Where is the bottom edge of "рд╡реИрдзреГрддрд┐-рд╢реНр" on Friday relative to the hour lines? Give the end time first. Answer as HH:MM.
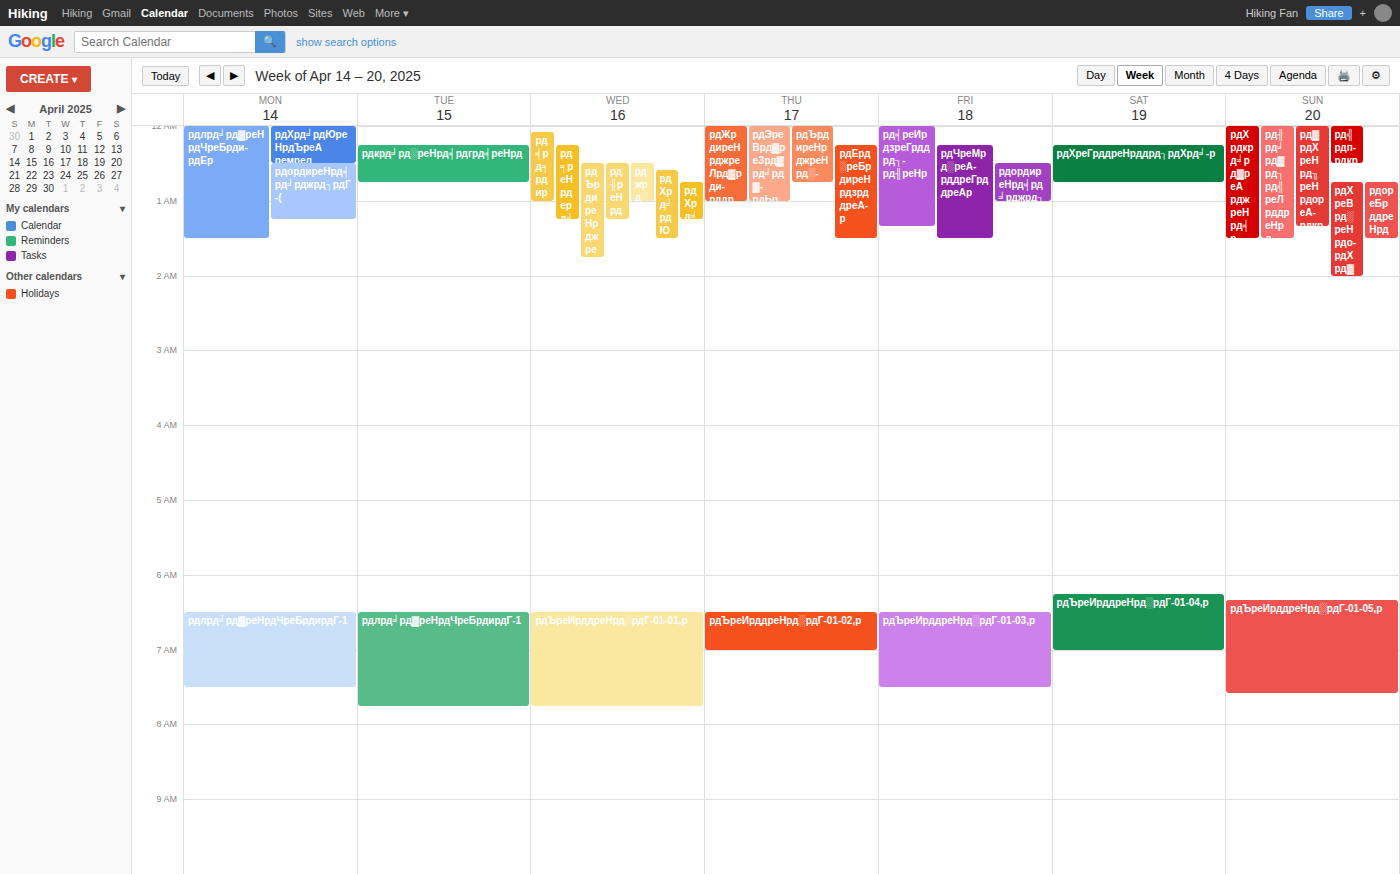
01:20 -- neither: 20 minutes below the 01:00 line and 40 minutes above the 02:00 line.